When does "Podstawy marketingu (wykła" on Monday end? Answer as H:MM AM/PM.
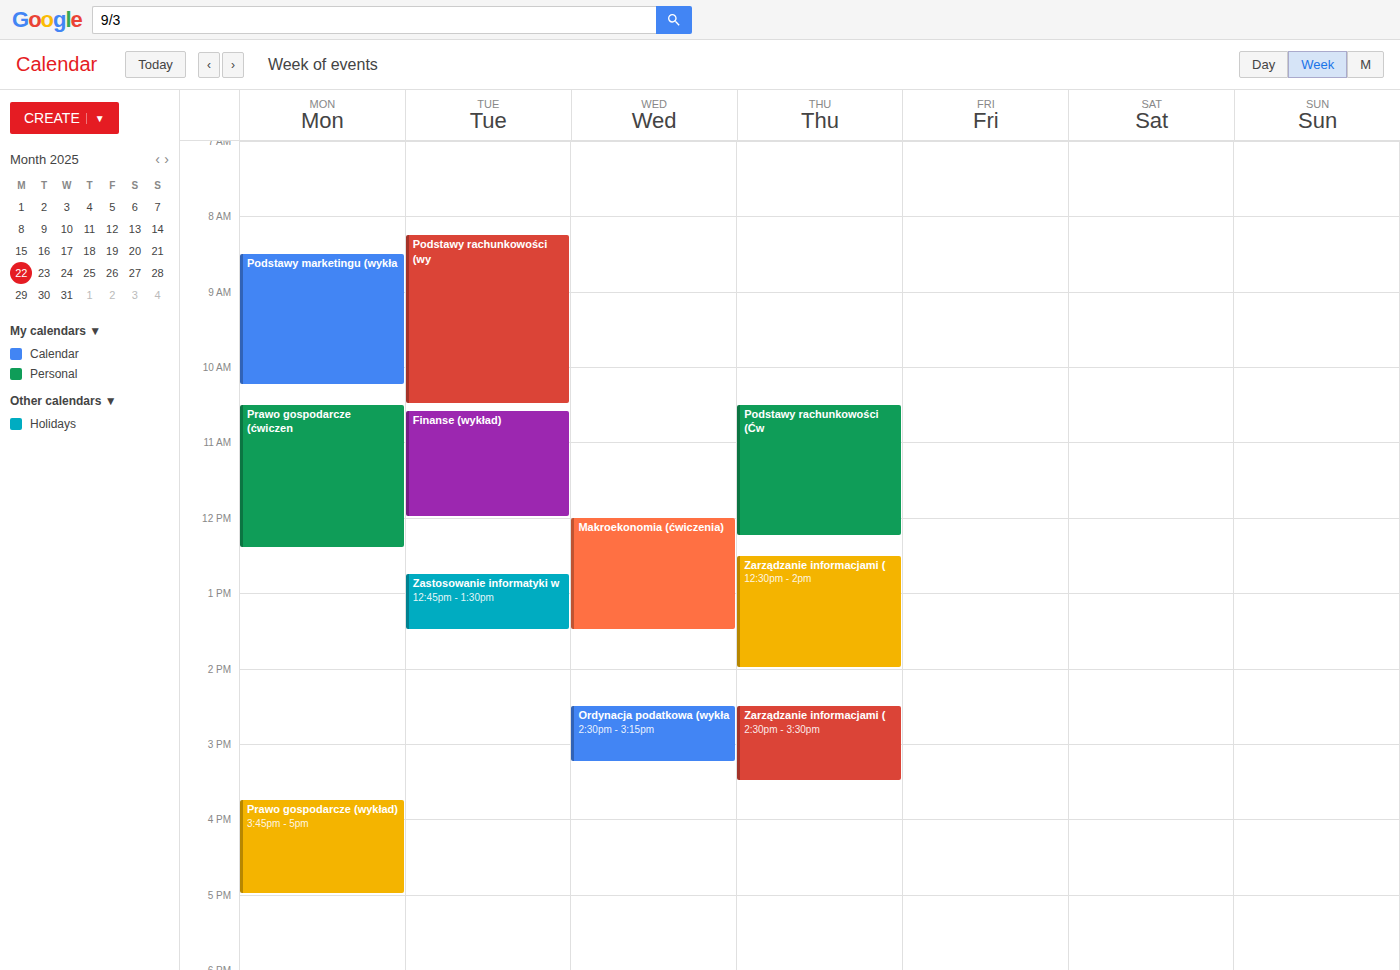
10:15 AM